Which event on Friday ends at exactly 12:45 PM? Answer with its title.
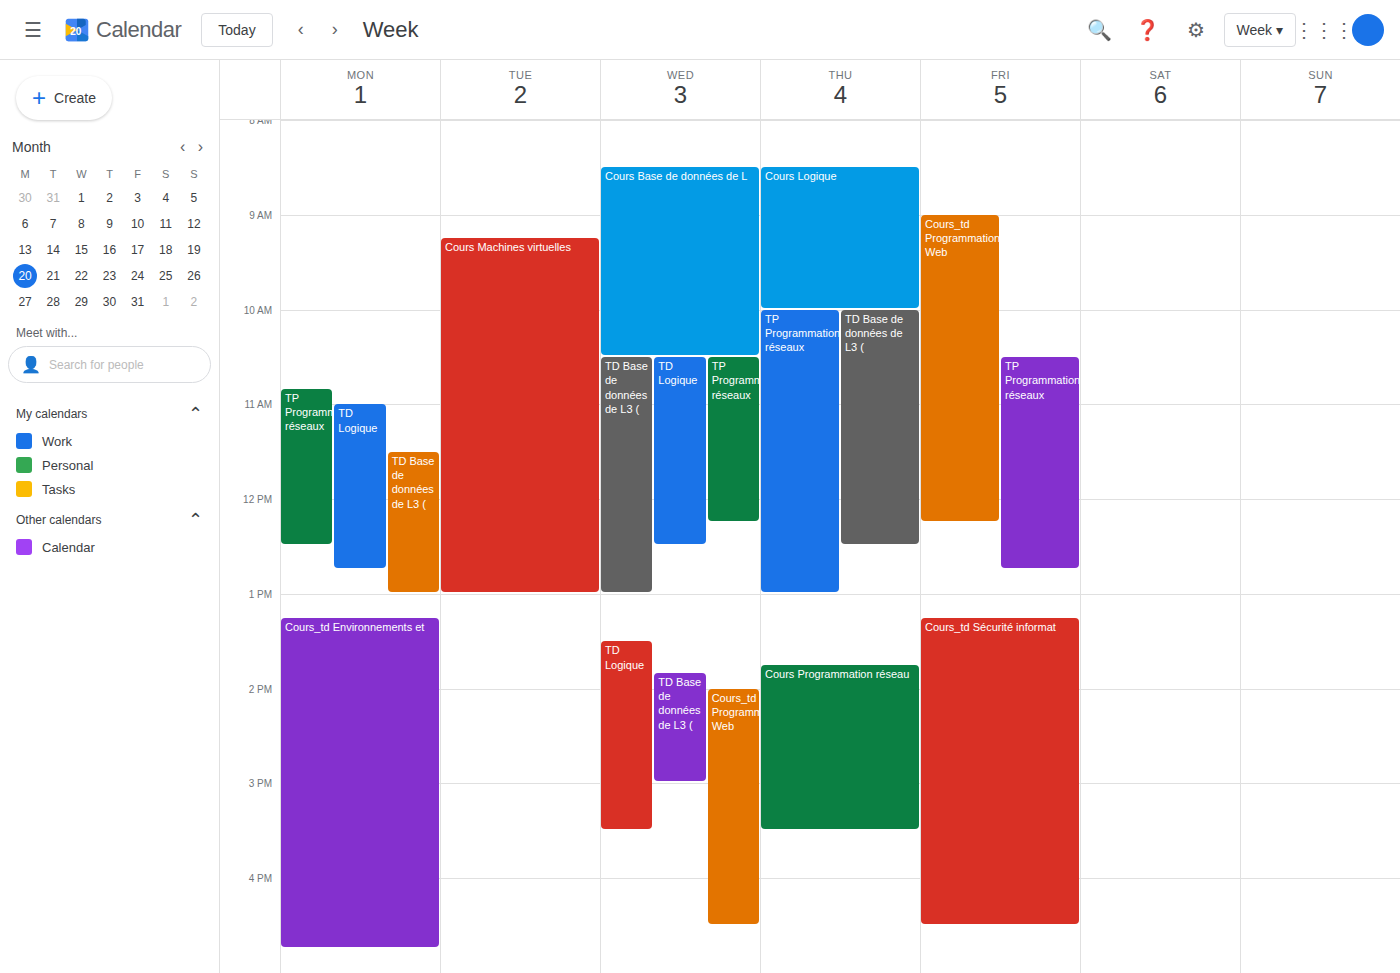
"TP Programmation réseaux"